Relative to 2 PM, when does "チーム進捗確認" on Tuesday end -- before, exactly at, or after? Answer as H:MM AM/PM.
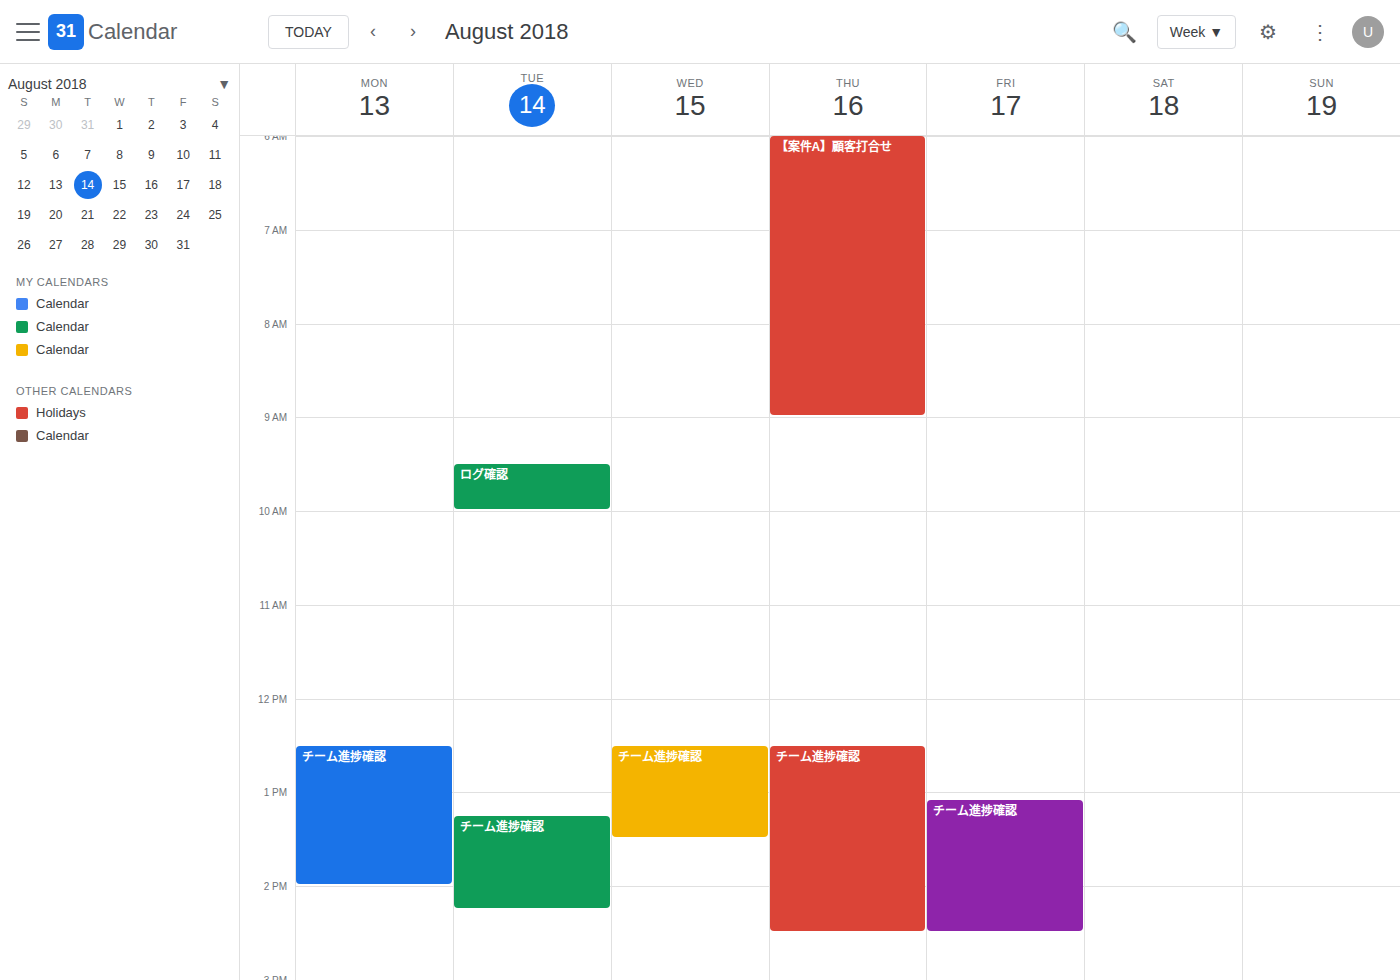
2:15 PM -- after 2 PM, 15 minutes below the 2 PM line.